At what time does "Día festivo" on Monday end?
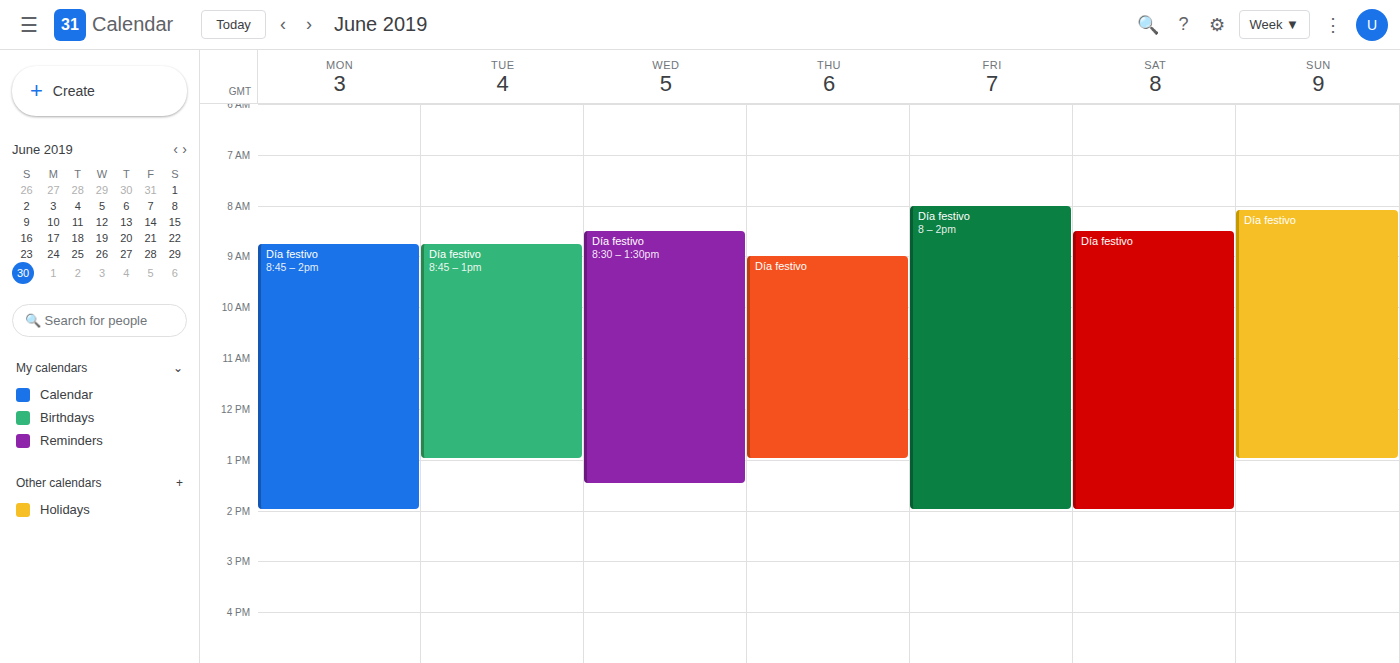
2:00 PM